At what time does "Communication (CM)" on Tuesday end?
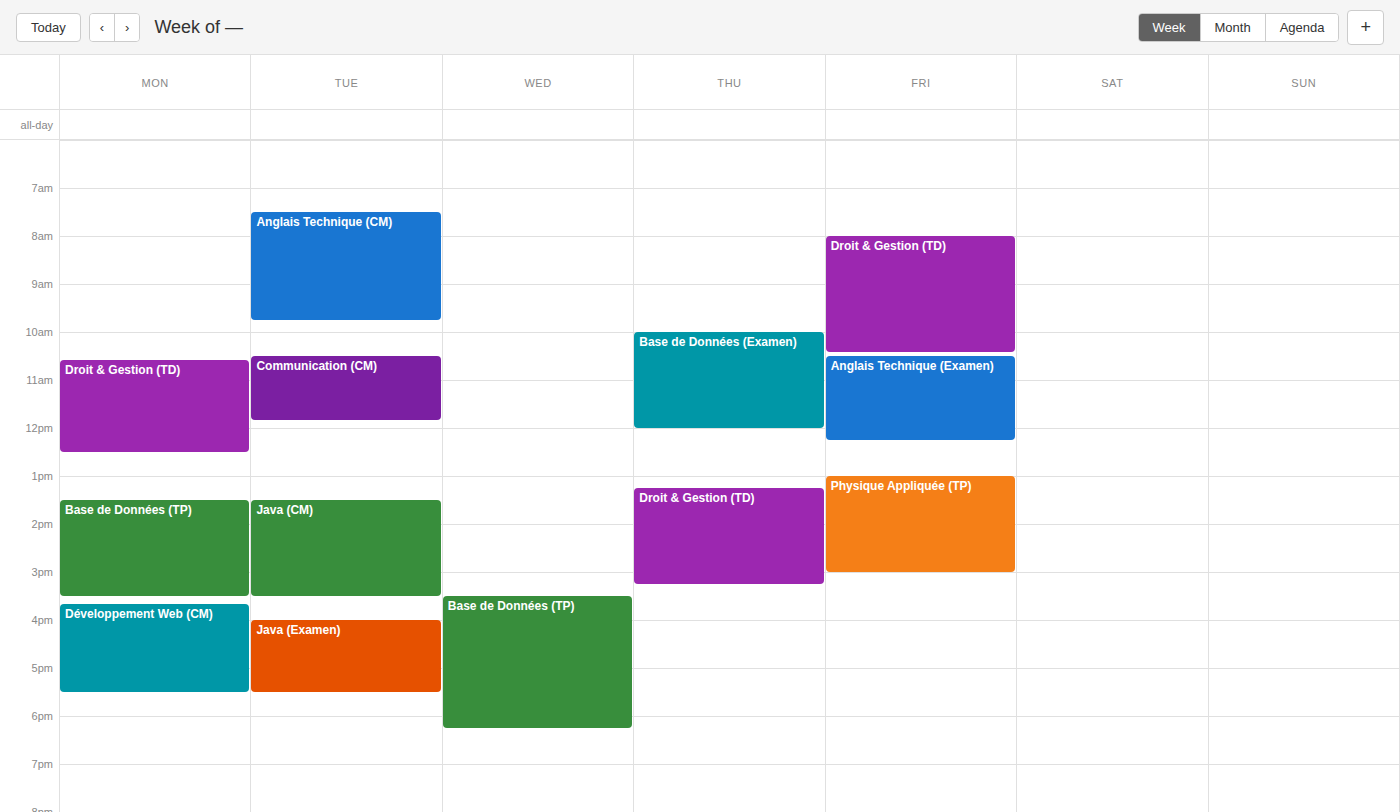
11:50 AM